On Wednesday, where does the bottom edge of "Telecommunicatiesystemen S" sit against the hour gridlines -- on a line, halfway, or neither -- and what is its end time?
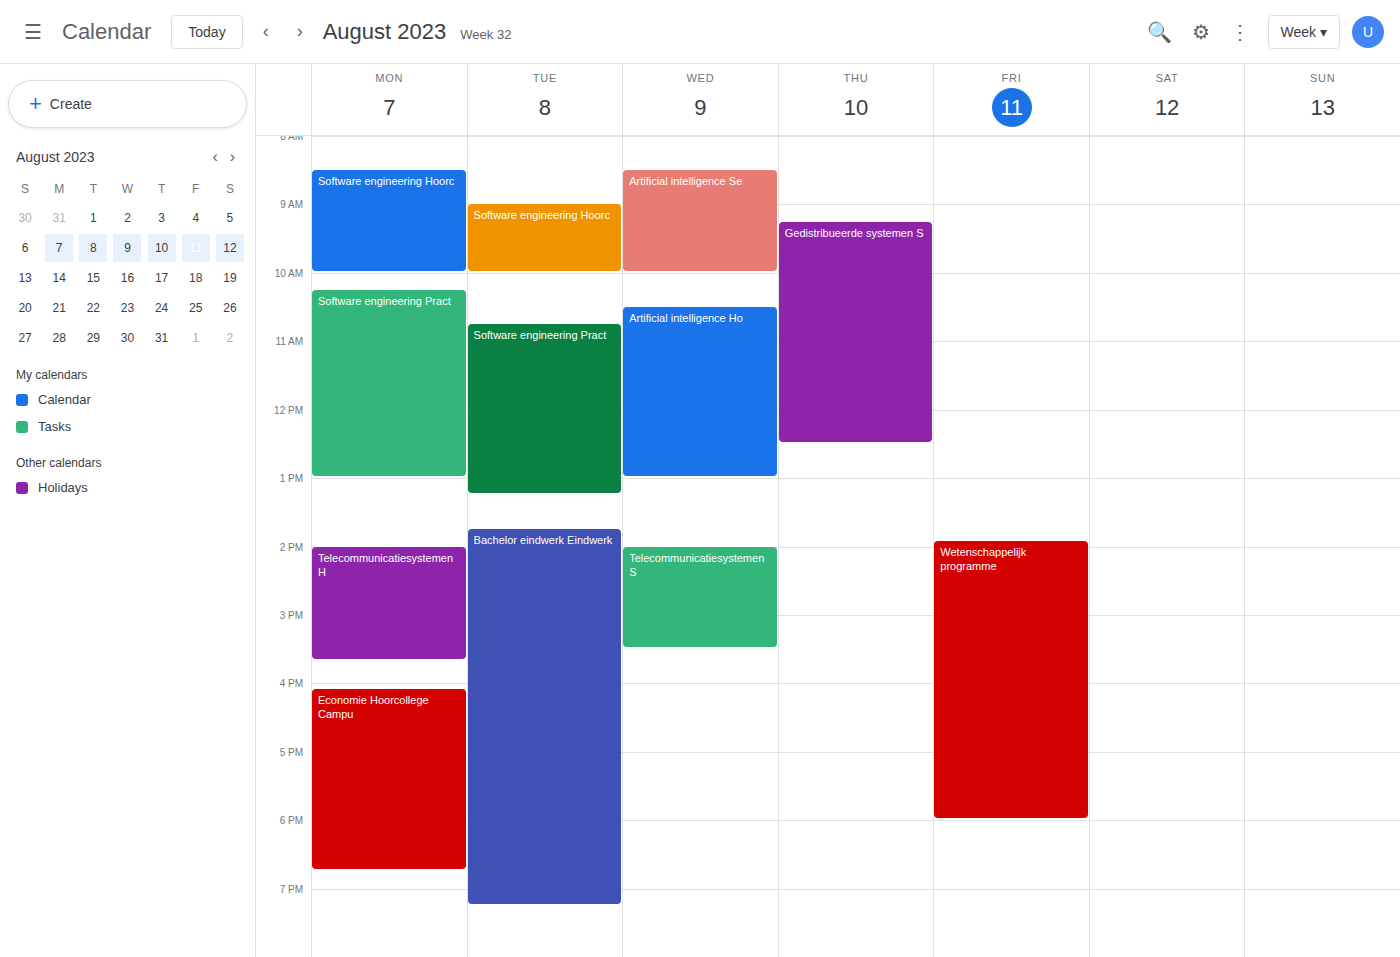
3:30 PM -- halfway between the 3 PM and 4 PM lines.